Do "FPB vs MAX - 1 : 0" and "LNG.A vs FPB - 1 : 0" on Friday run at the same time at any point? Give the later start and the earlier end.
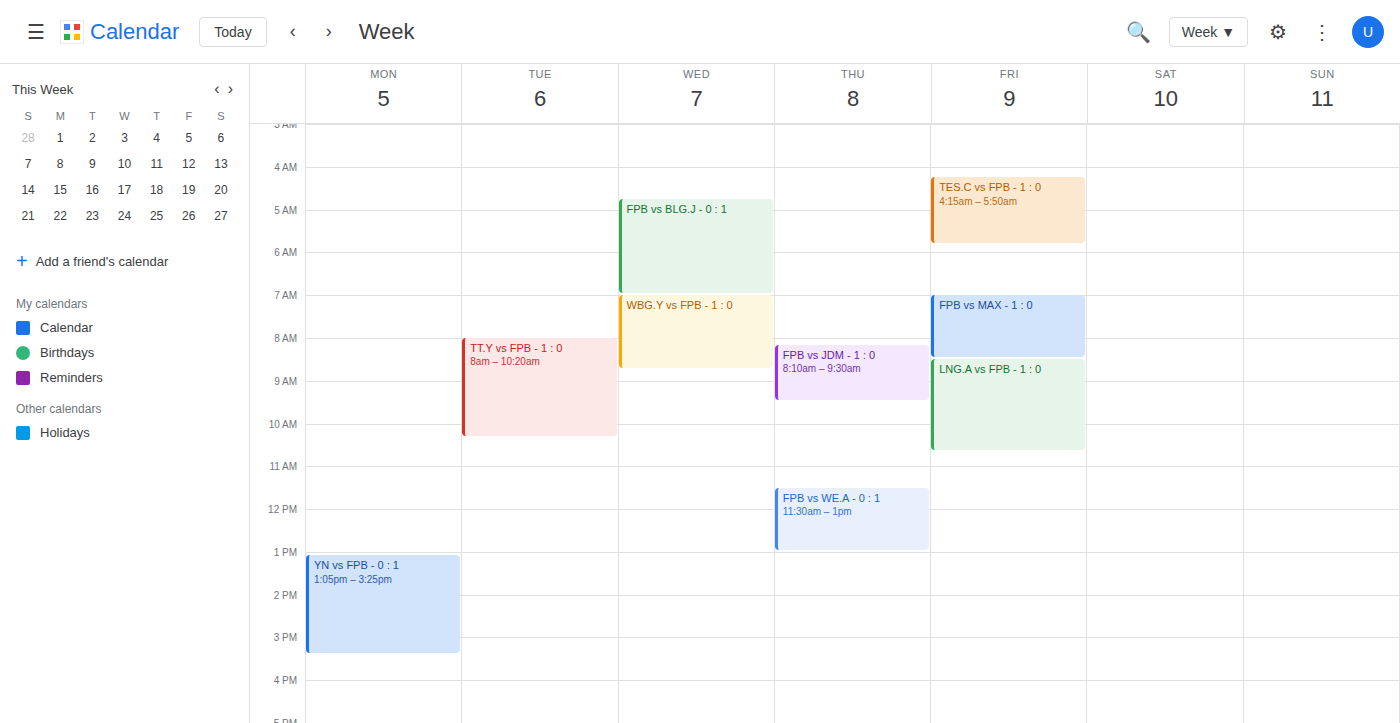
"FPB vs MAX - 1 : 0" ends at 8:30 AM, exactly when "LNG.A vs FPB - 1 : 0" starts -- they touch but do not overlap.